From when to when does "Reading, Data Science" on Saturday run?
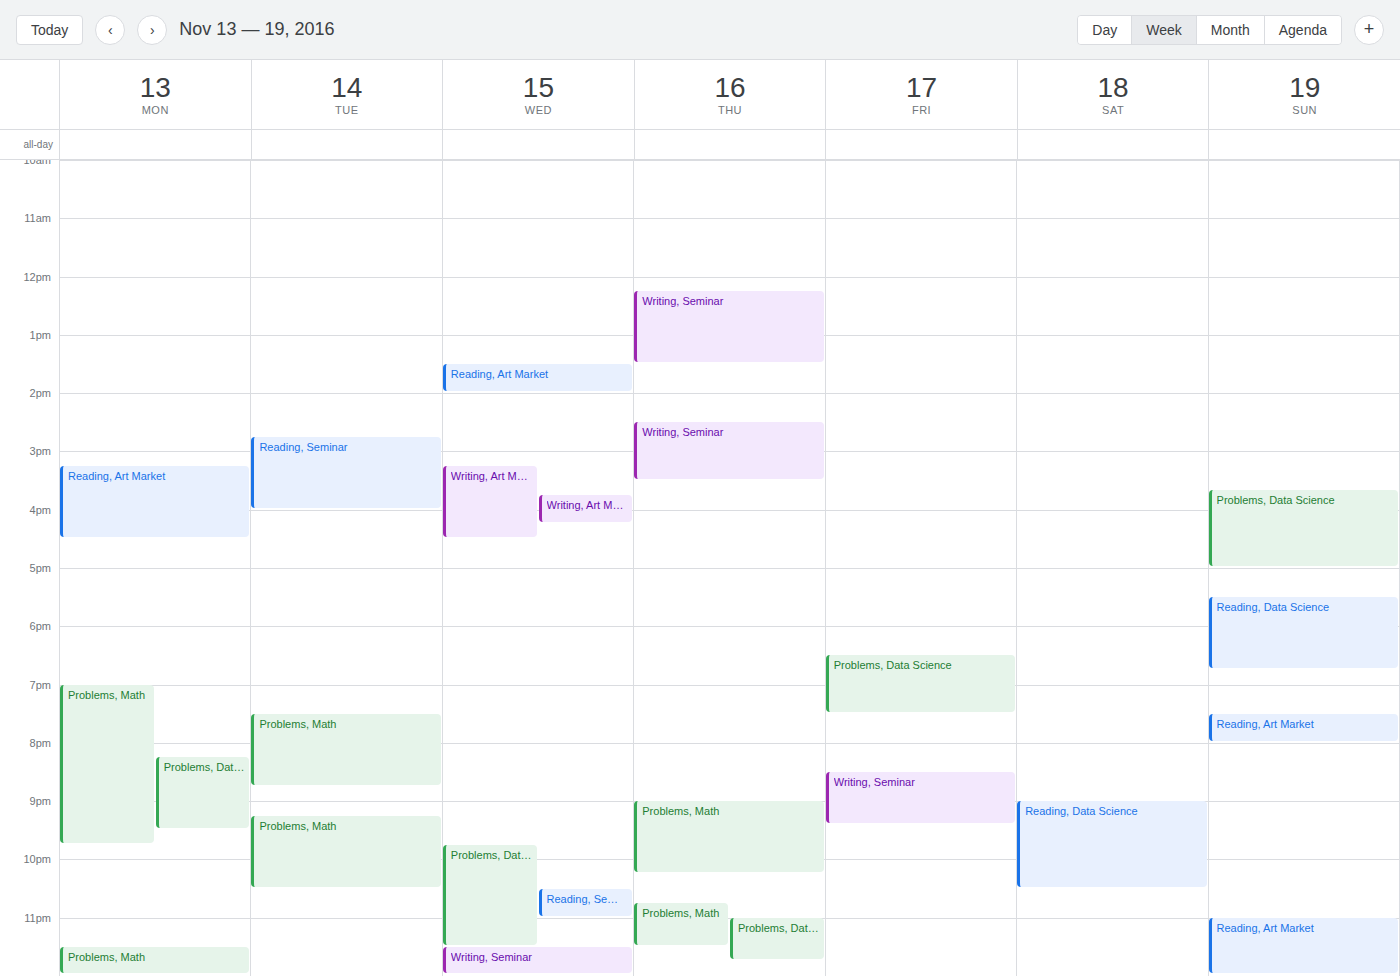
9:00 PM to 10:30 PM